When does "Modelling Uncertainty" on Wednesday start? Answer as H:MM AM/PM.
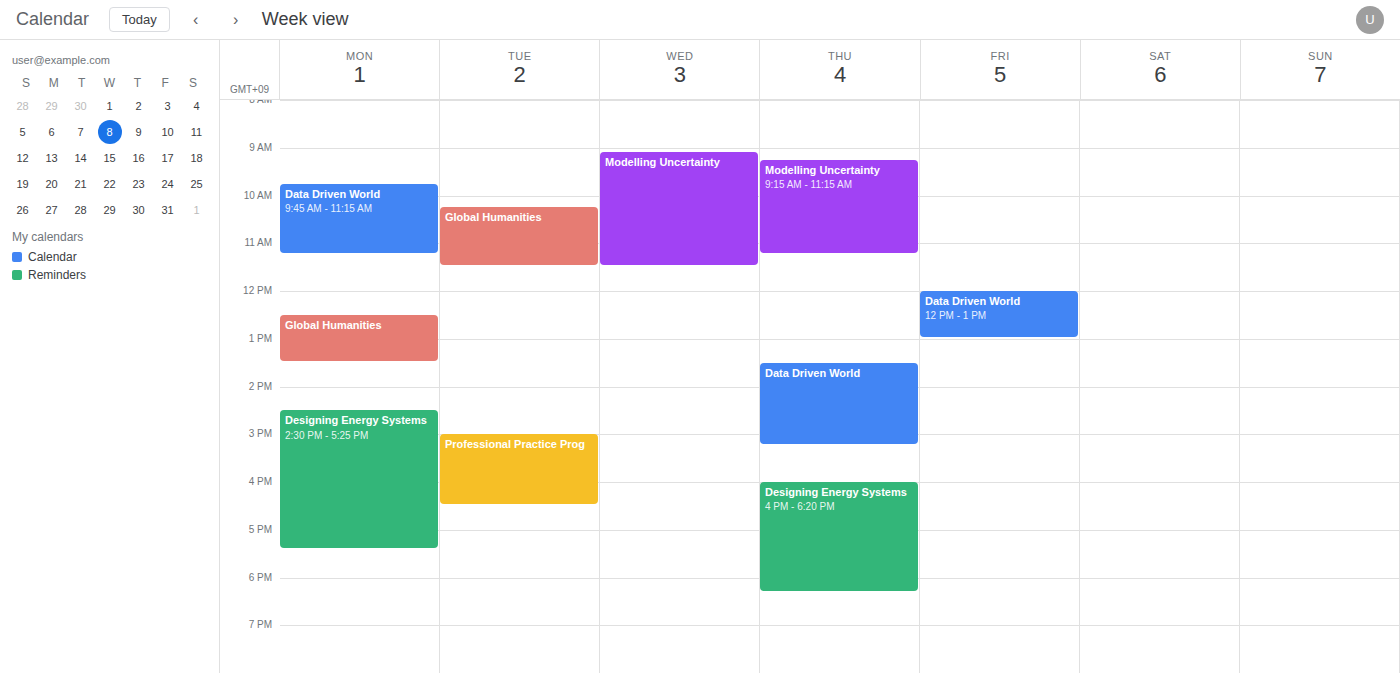
9:05 AM